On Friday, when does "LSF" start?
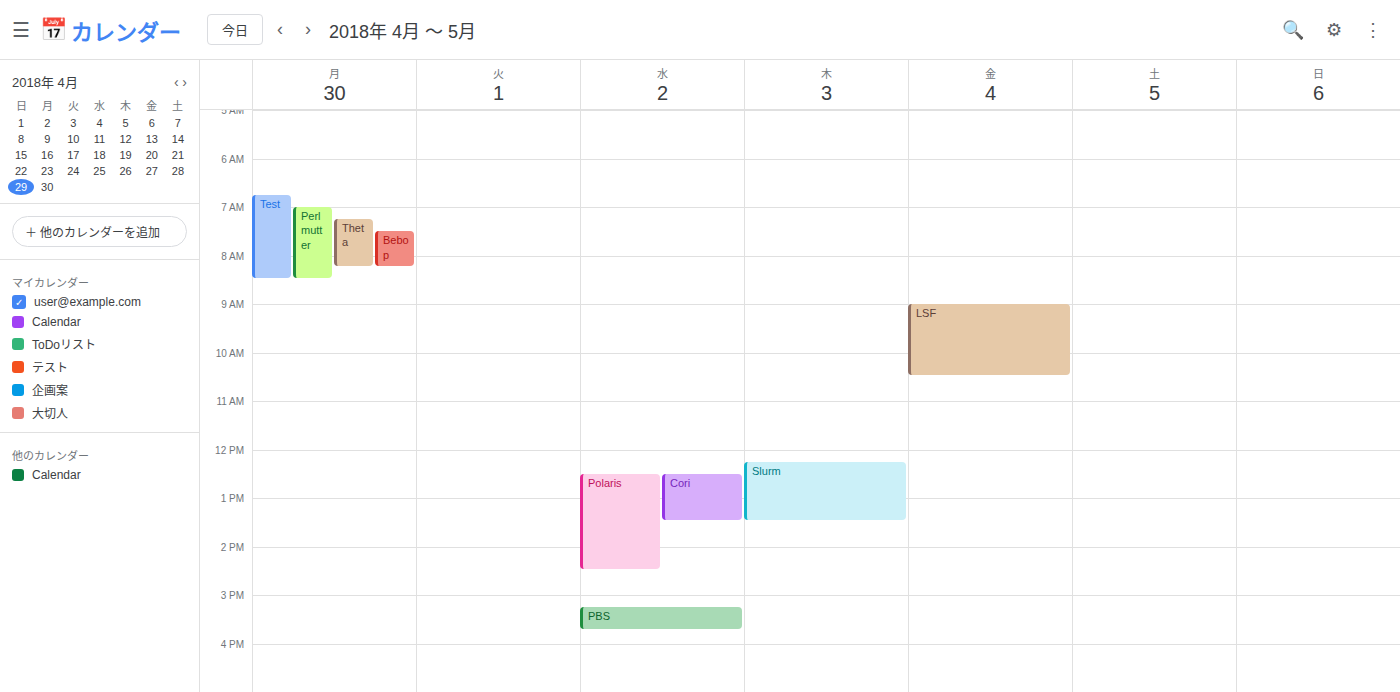
9:00 AM